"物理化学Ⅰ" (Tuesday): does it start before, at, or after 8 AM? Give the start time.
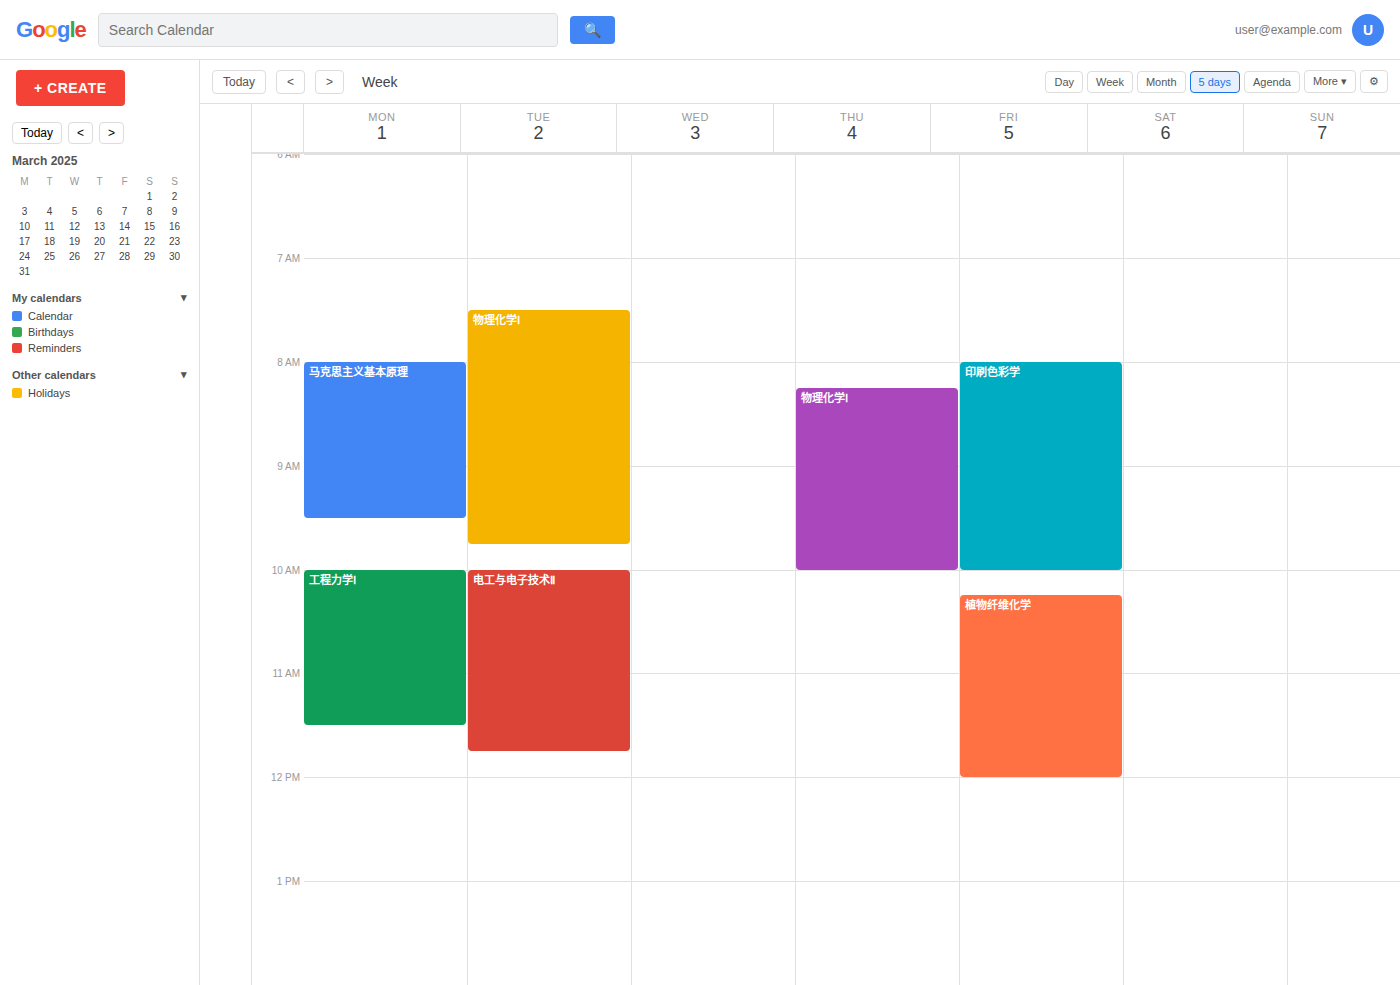
7:30 AM -- before 8 AM, 30 minutes above the 8 AM line.